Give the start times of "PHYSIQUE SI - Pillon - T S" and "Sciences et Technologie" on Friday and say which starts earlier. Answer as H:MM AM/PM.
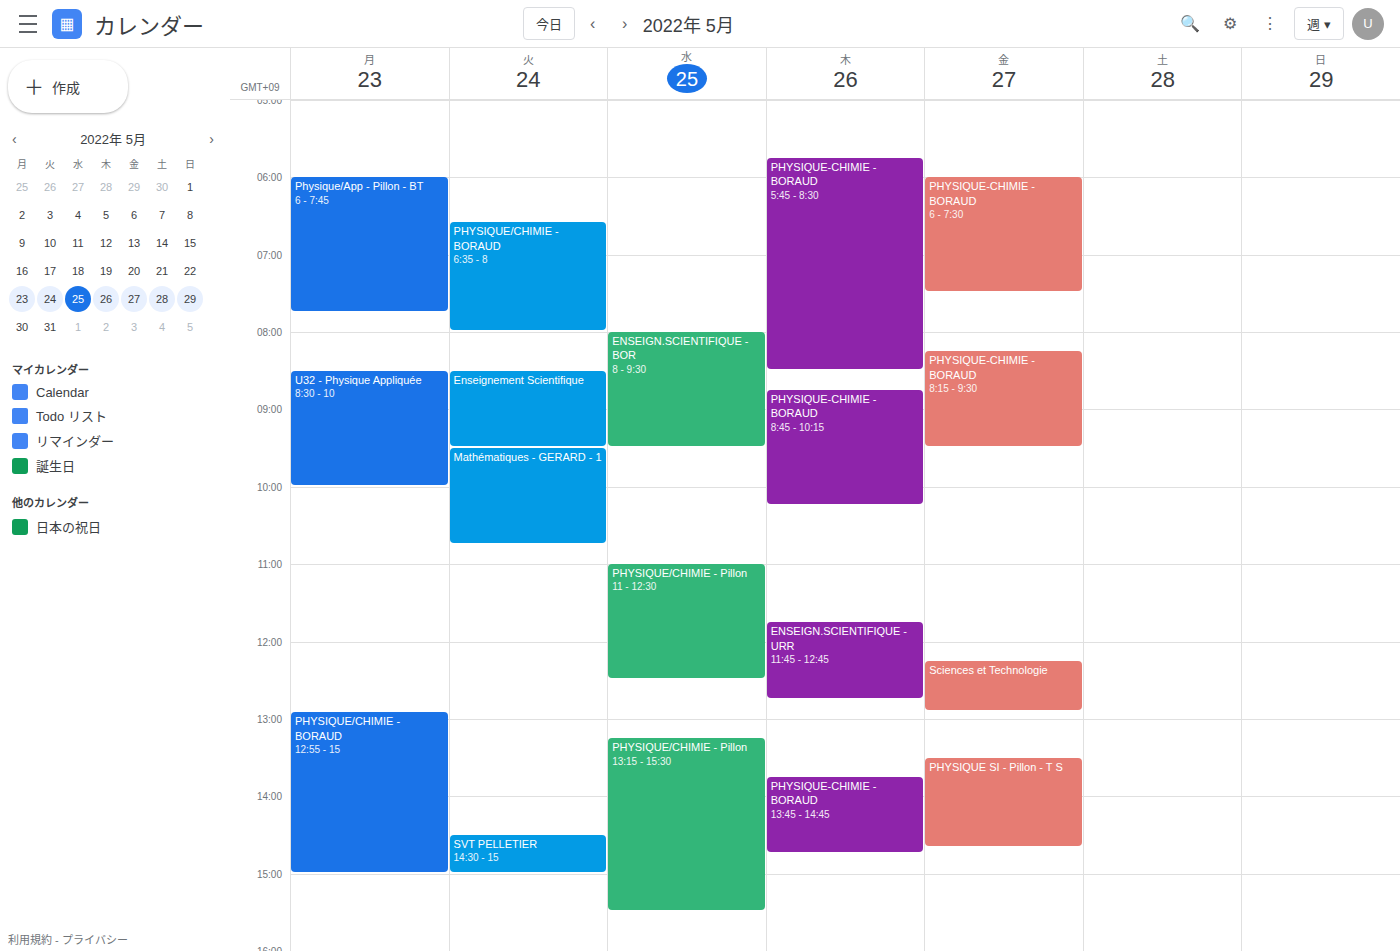
"Sciences et Technologie" 12:15 PM; "PHYSIQUE SI - Pillon - T S" 1:30 PM.